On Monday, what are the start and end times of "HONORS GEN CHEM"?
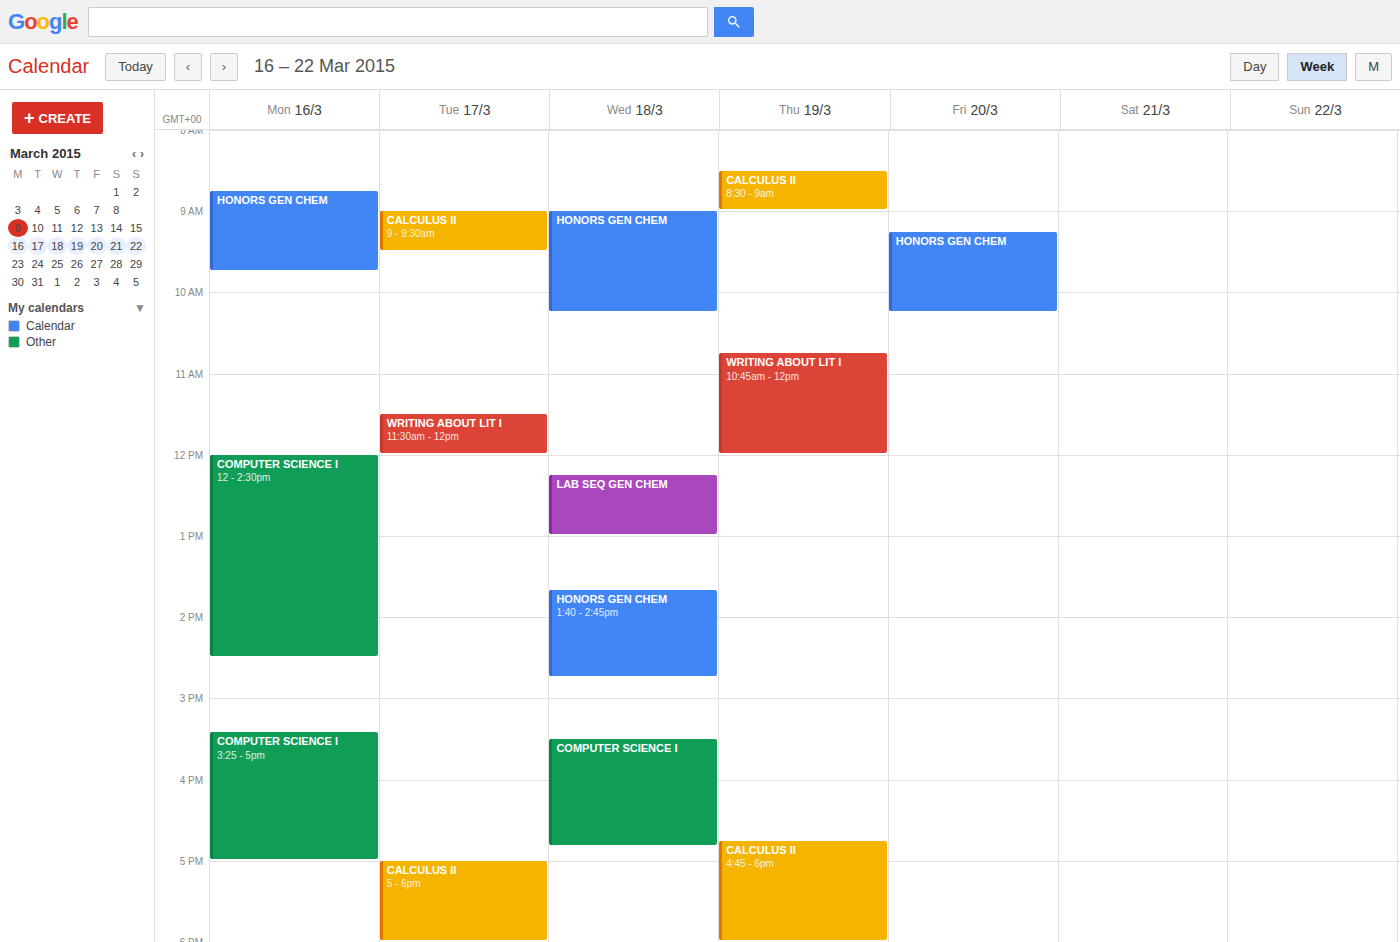
8:45 AM to 9:45 AM